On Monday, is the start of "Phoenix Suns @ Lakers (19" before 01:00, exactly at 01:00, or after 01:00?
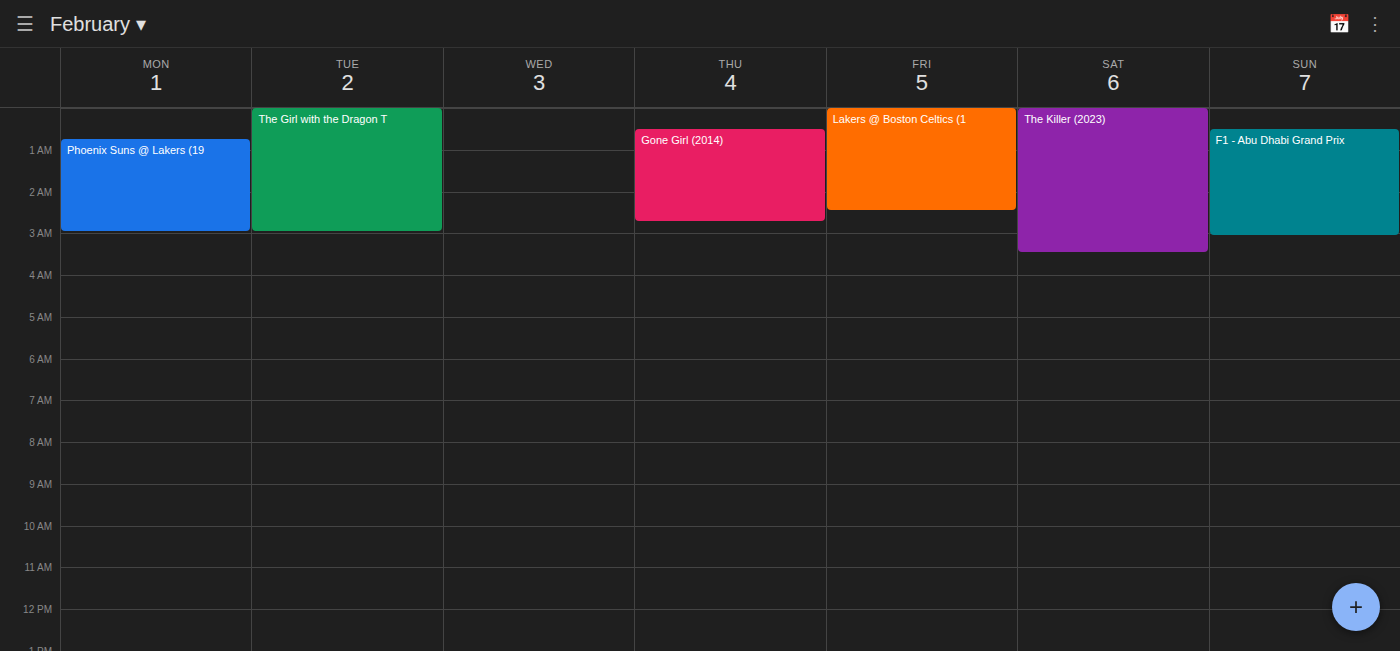
00:45 -- before 01:00, 15 minutes above the 01:00 line.